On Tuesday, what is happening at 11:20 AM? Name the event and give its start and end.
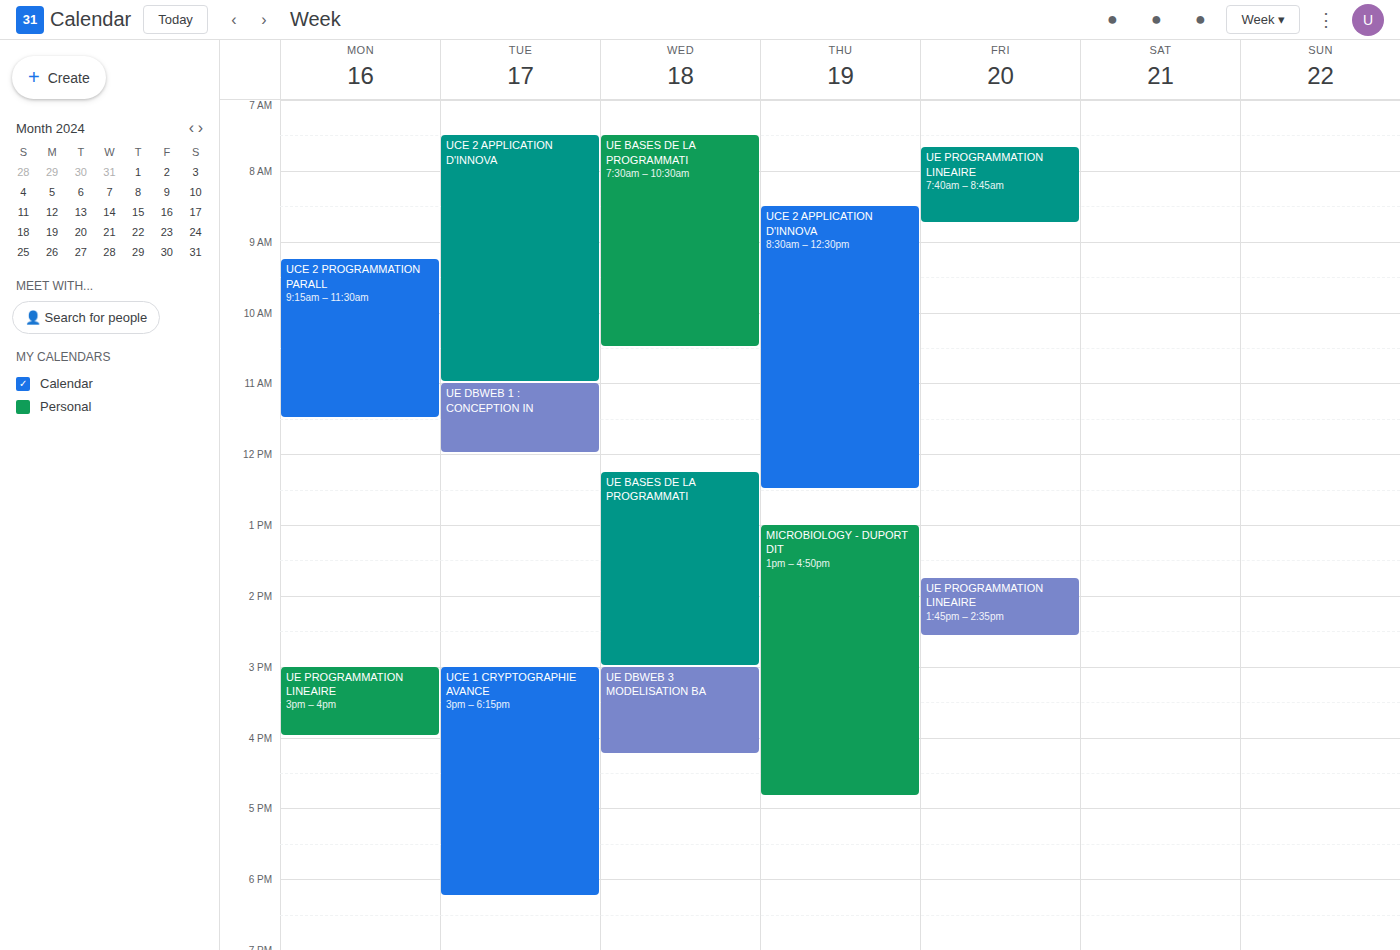
"UE DBWEB 1 : CONCEPTION IN", 11:00 AM to 12:00 PM